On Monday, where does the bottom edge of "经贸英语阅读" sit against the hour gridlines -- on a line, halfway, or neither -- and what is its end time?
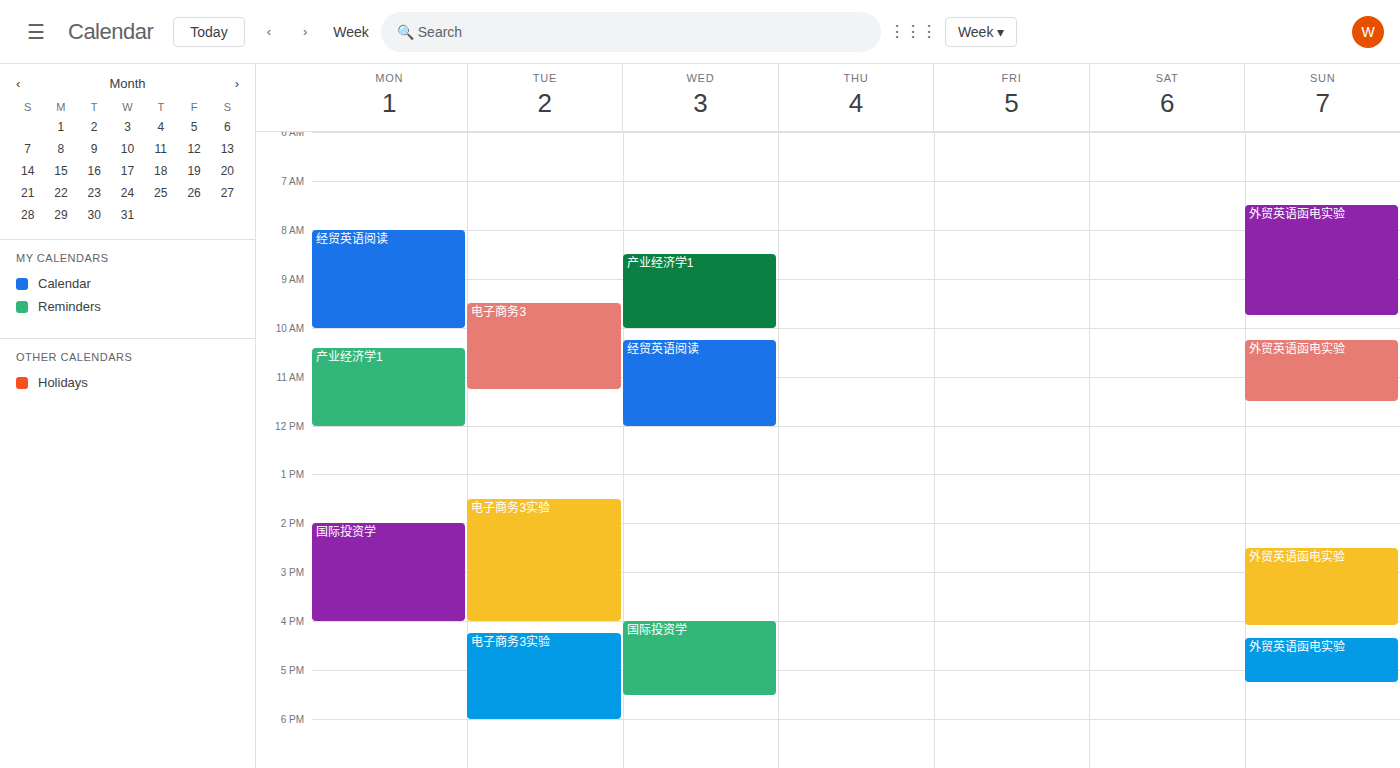
10:00 AM -- exactly on the 10 AM line.